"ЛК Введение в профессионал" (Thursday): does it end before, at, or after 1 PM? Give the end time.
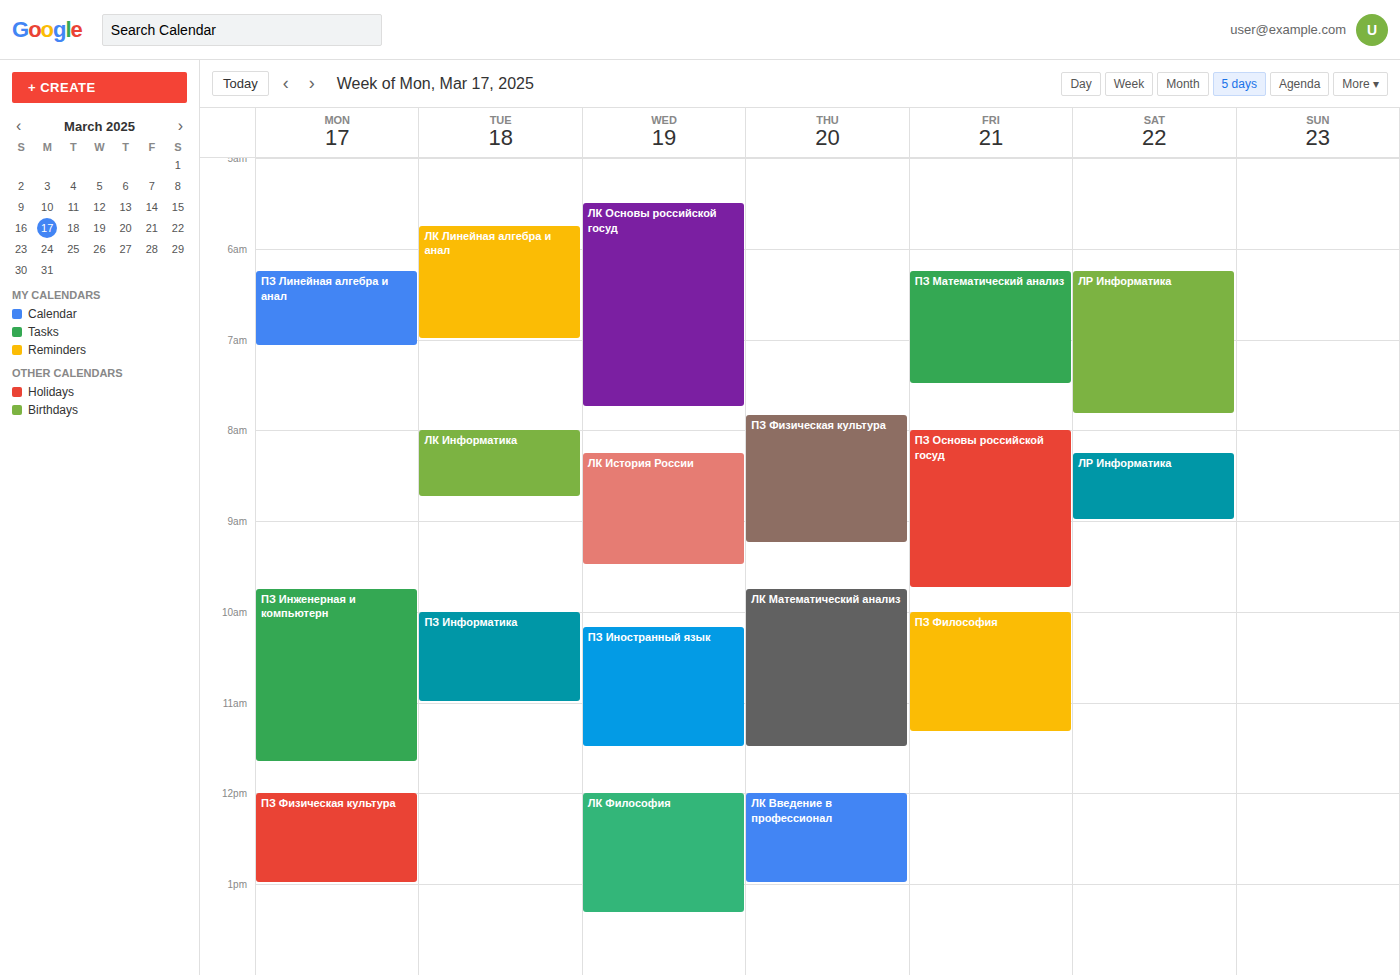
1:00 PM -- exactly at 1 PM, on the 1 PM line.